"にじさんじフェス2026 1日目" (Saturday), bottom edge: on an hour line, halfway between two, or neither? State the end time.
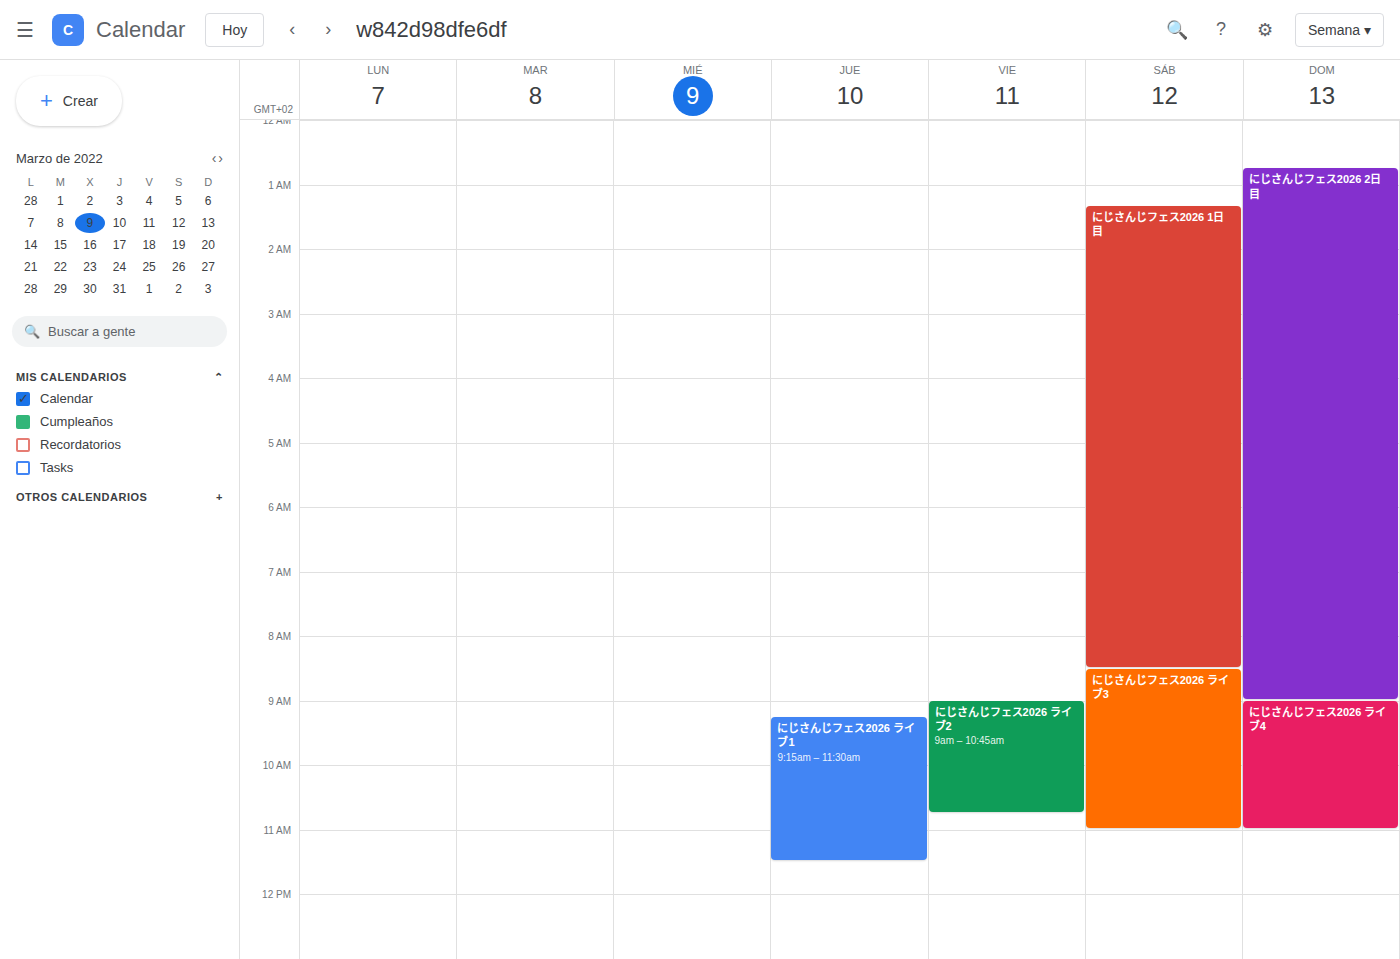
8:30 AM -- halfway between the 8 AM and 9 AM lines.